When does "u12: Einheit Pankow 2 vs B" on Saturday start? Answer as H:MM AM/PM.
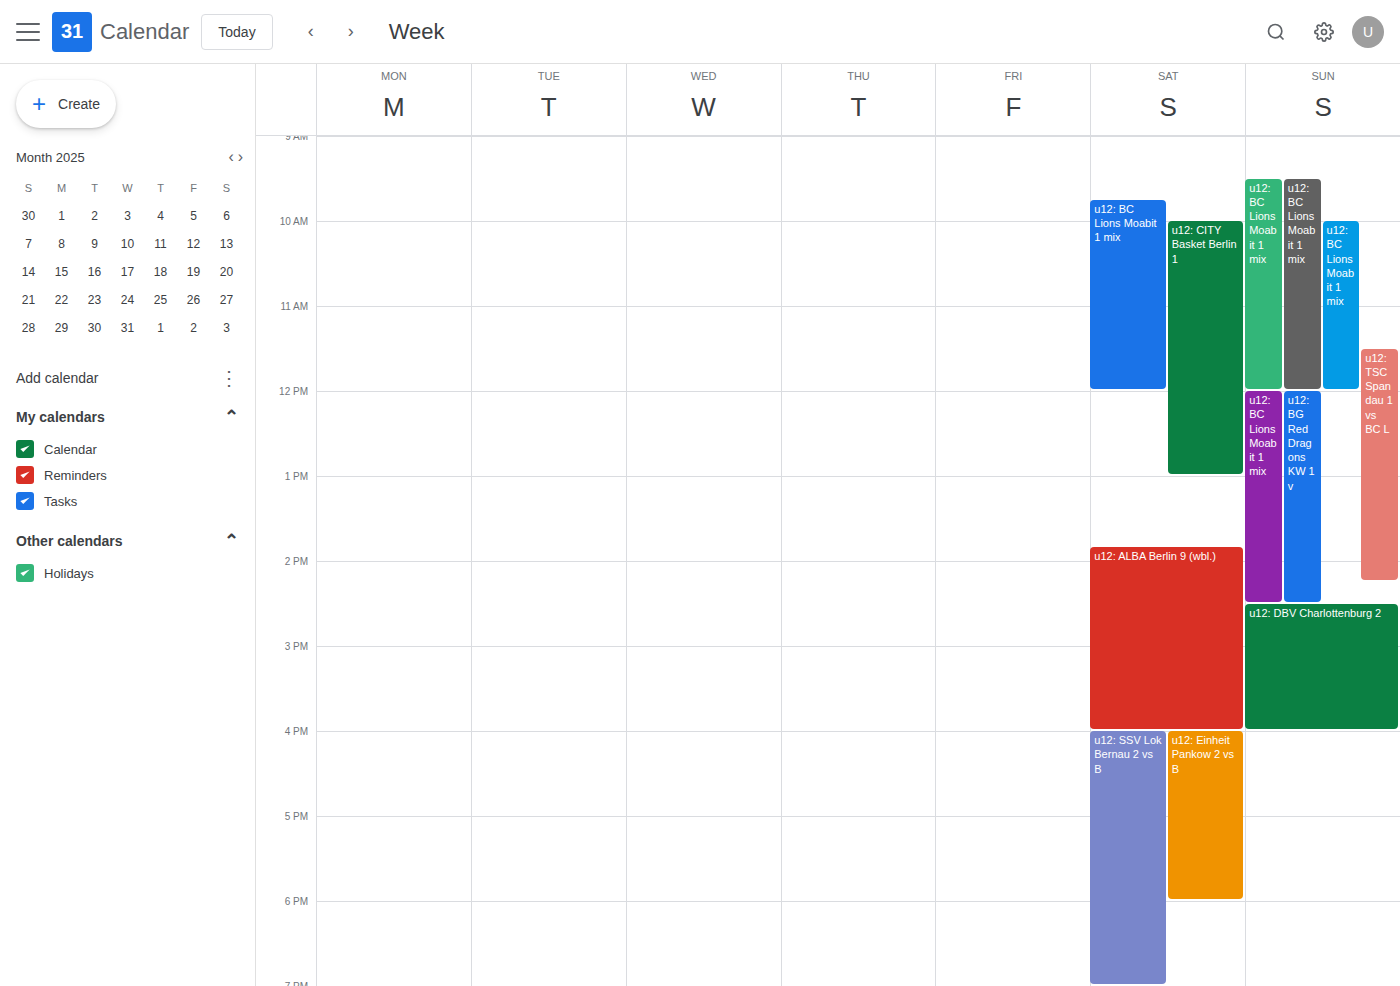
4:00 PM